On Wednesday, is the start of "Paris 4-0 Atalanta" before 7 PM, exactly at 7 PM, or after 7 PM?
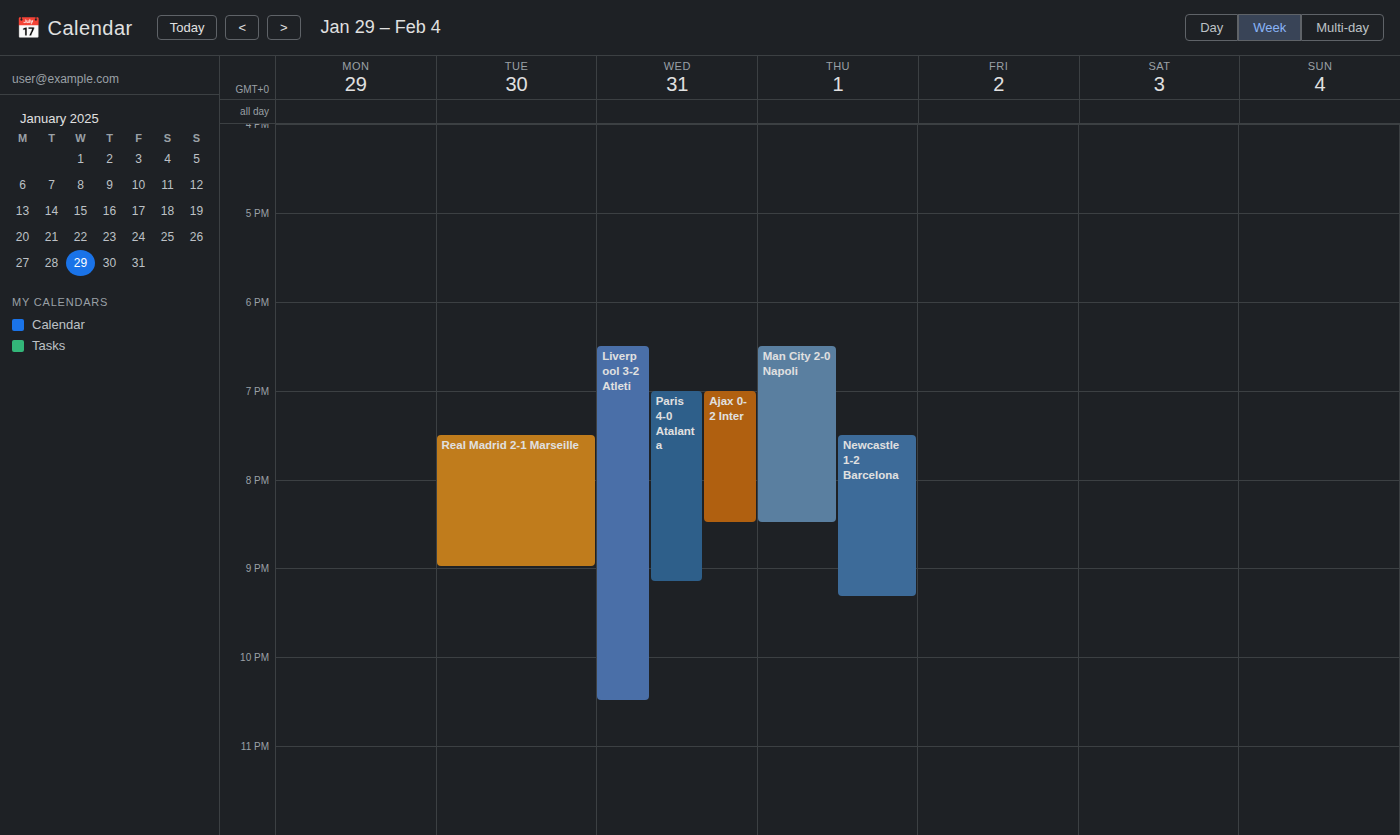
7:00 PM -- exactly at 7 PM, on the 7 PM line.